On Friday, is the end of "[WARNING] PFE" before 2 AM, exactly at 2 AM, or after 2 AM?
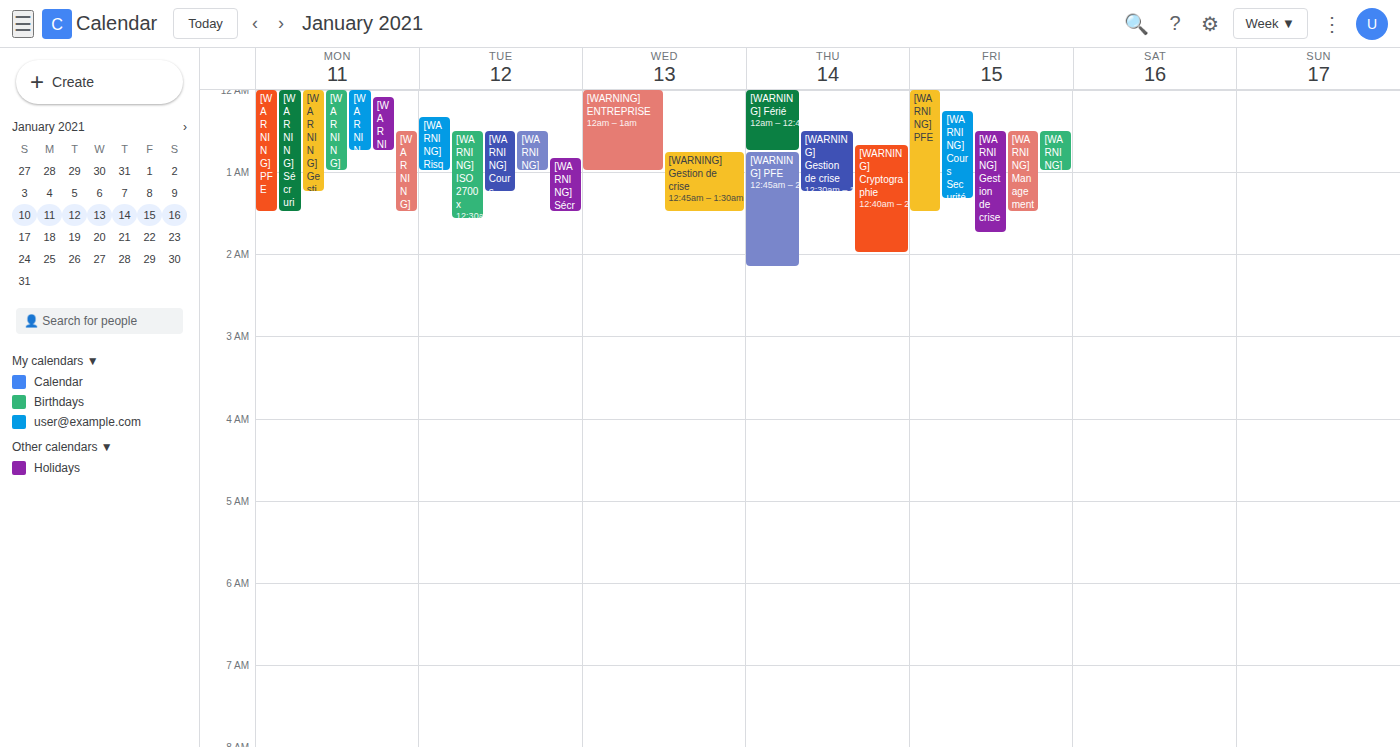
1:30 AM -- before 2 AM, 30 minutes above the 2 AM line.